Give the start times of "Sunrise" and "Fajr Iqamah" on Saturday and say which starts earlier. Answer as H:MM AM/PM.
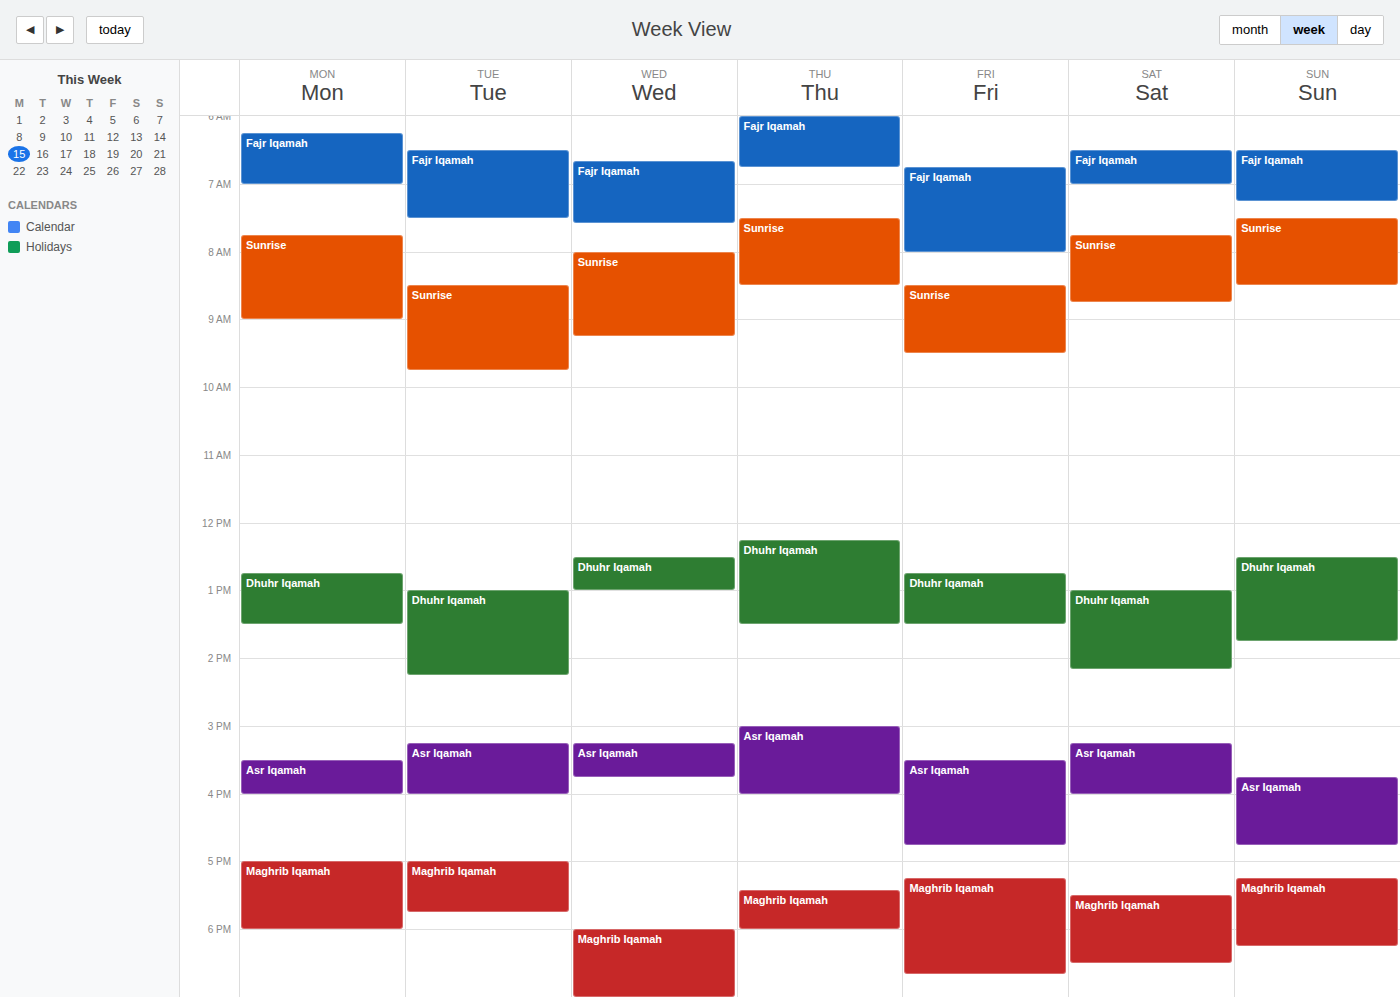
"Fajr Iqamah" 6:30 AM; "Sunrise" 7:45 AM.